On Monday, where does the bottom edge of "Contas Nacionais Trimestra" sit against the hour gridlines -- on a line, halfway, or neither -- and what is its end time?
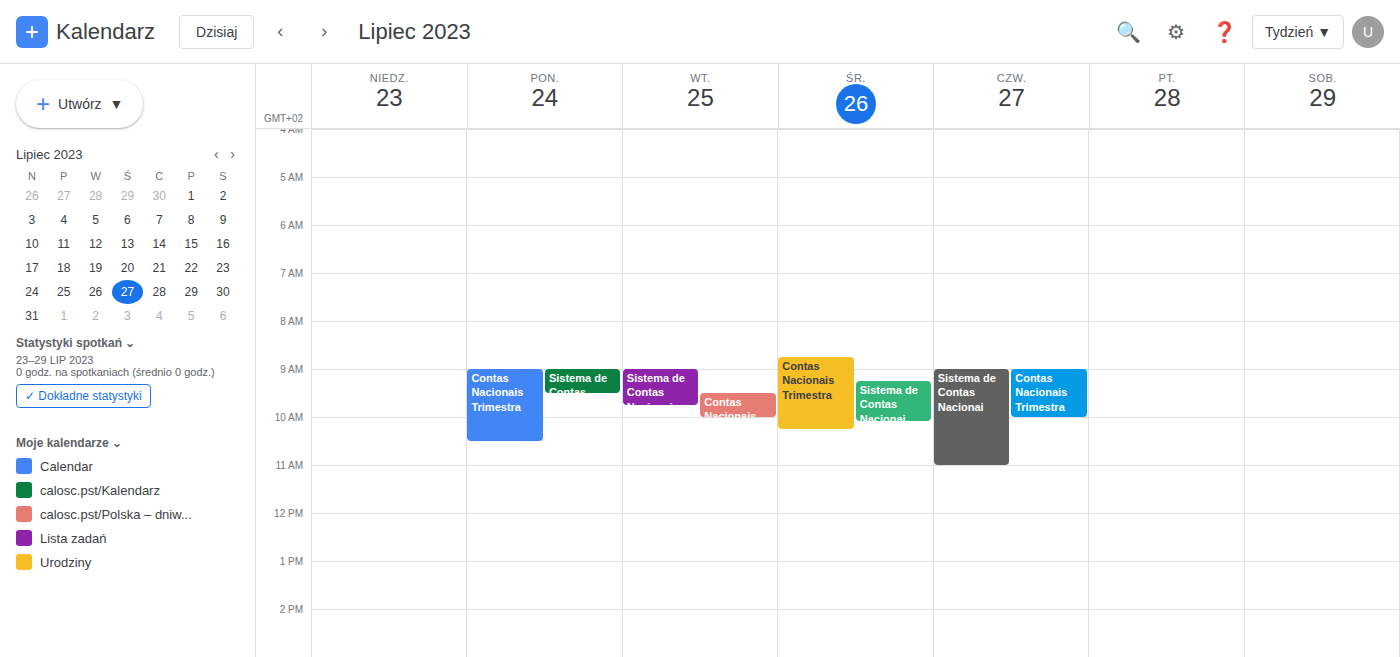
10:30 AM -- halfway between the 10 AM and 11 AM lines.